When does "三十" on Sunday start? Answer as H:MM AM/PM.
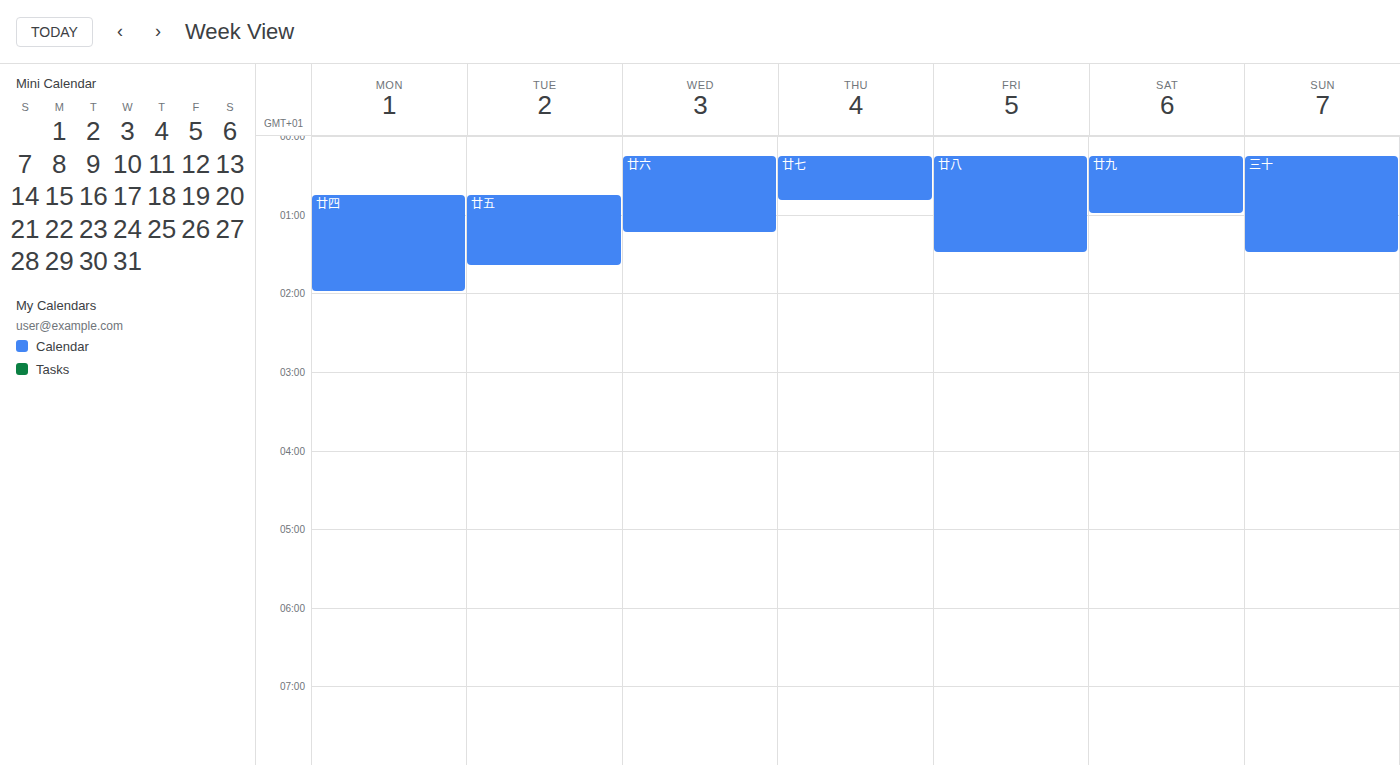
12:15 AM